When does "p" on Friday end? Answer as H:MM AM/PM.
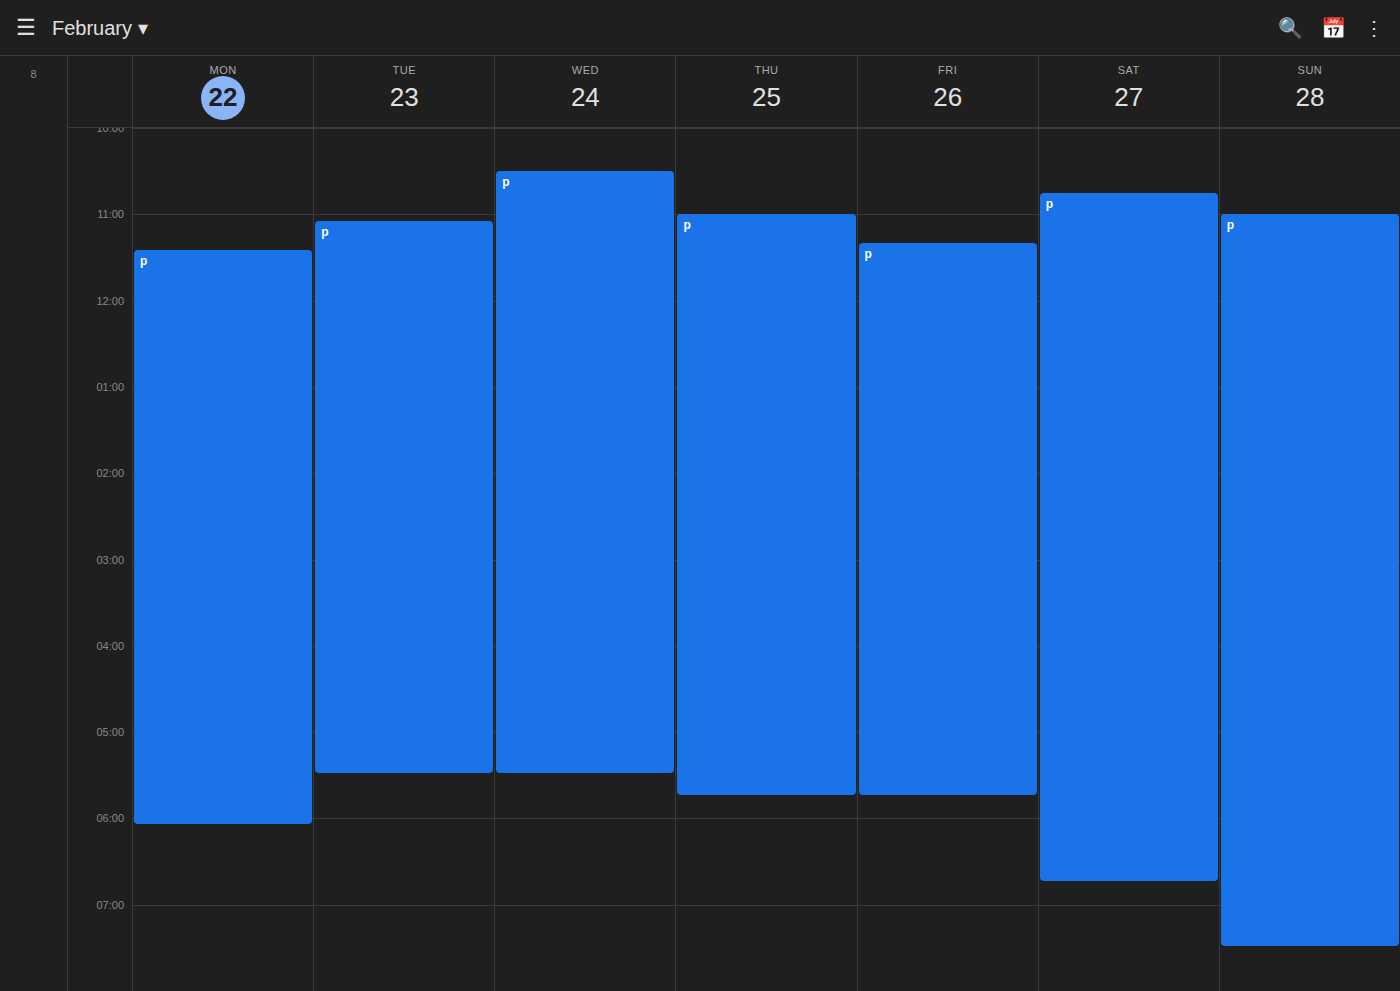
5:45 PM